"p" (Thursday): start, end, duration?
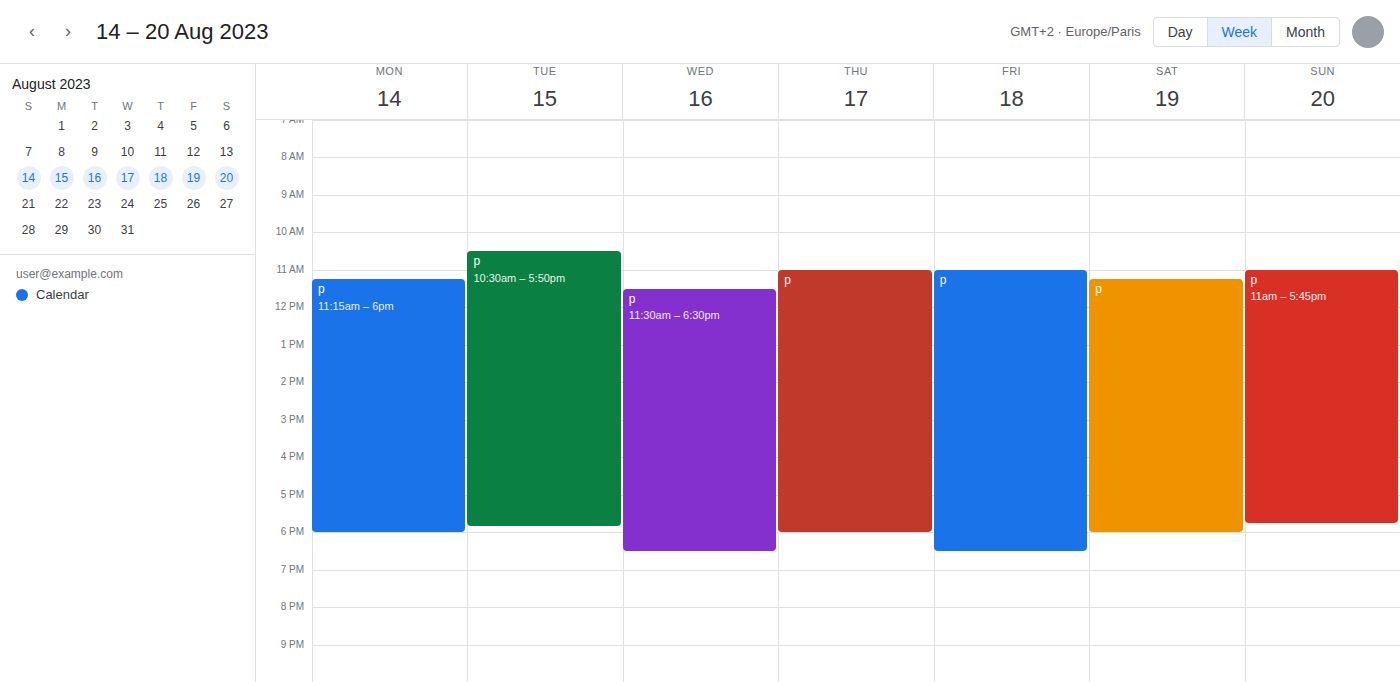
11:00 AM to 6:00 PM, 7 hours